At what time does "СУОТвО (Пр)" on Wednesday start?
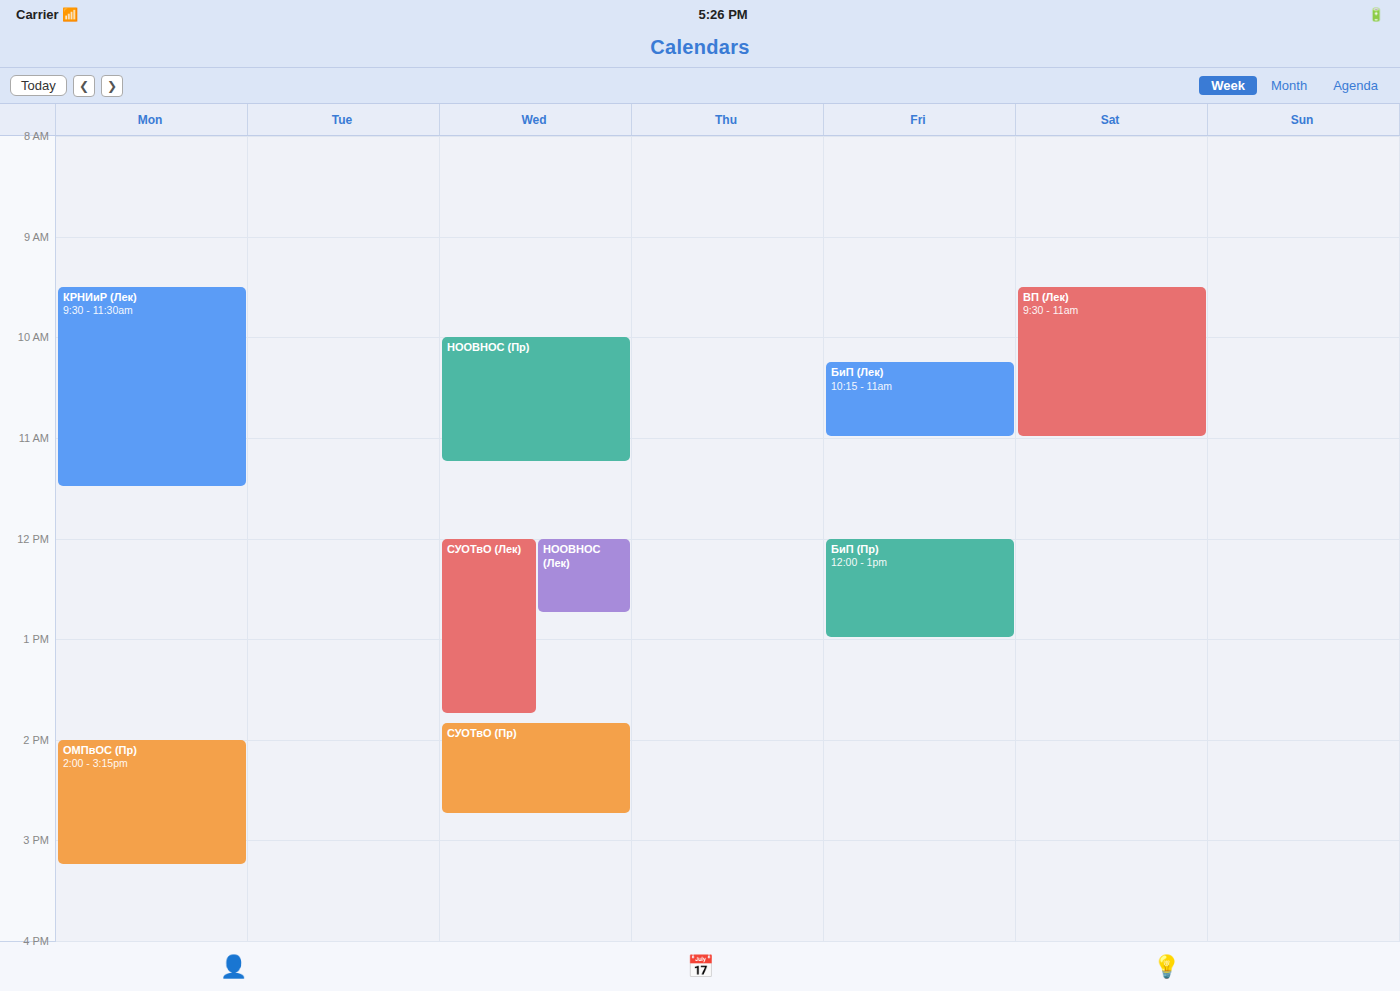
1:50 PM